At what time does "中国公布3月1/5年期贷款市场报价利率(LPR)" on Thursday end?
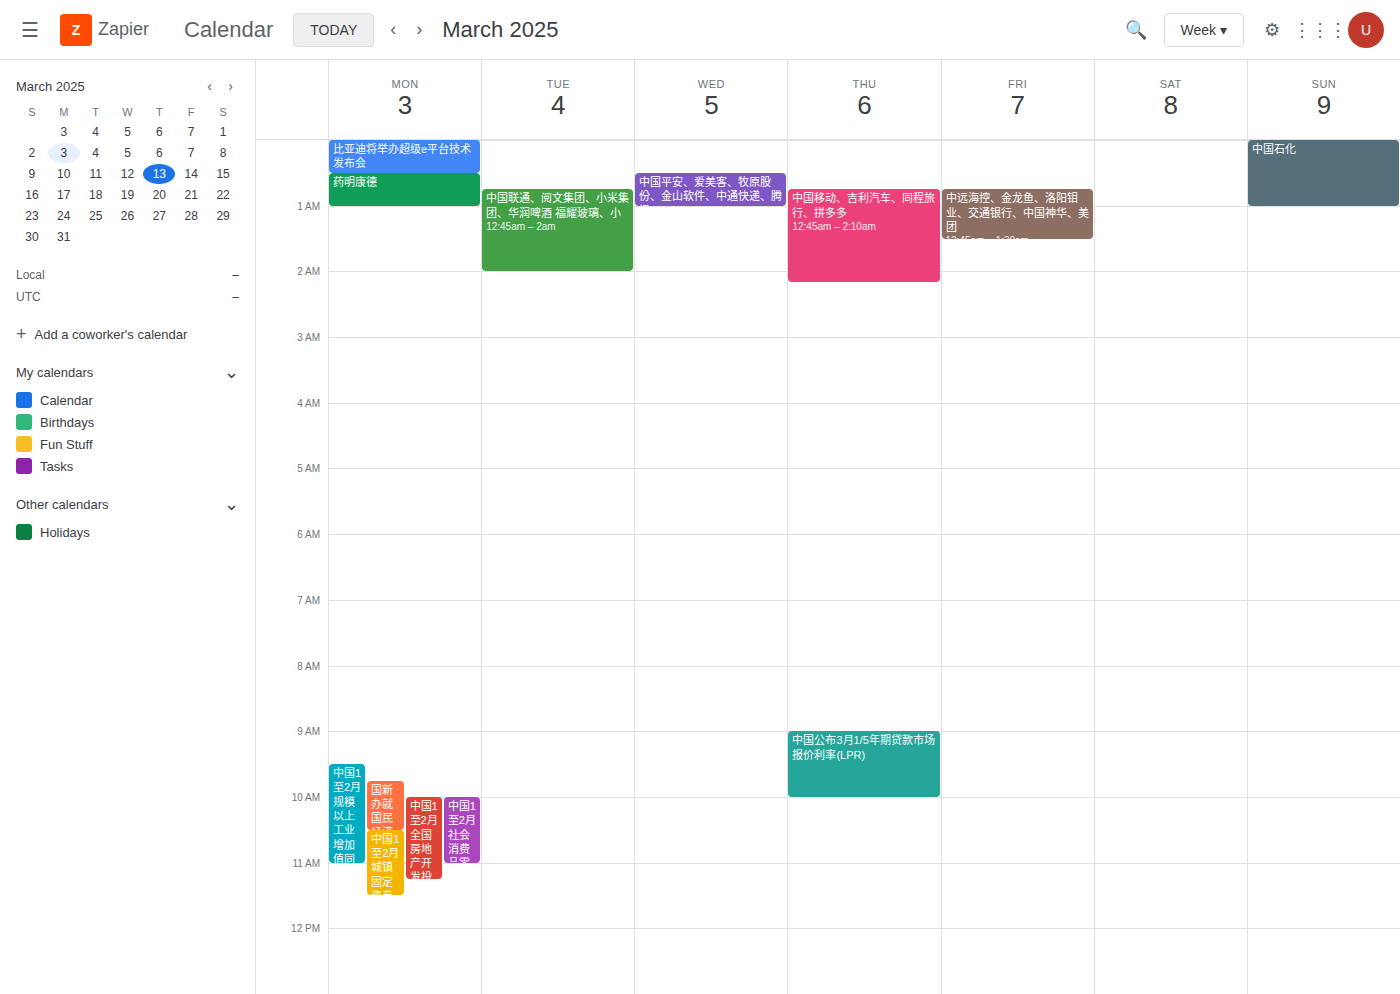
10:00 AM